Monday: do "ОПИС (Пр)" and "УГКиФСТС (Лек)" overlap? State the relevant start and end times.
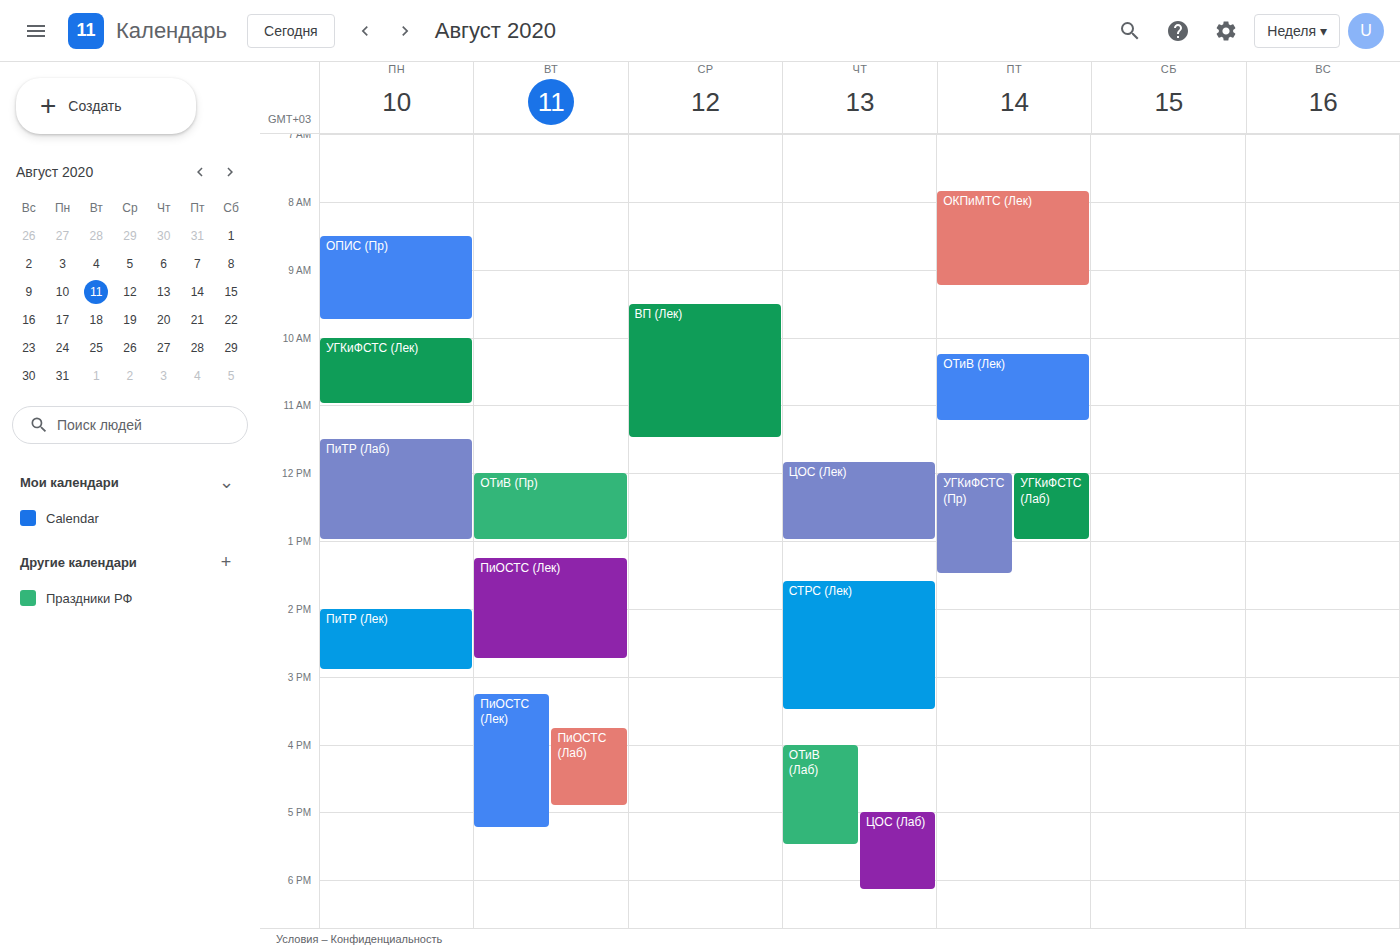
"ОПИС (Пр)" ends at 9:45 AM and "УГКиФСТС (Лек)" starts at 10:00 AM -- no overlap.